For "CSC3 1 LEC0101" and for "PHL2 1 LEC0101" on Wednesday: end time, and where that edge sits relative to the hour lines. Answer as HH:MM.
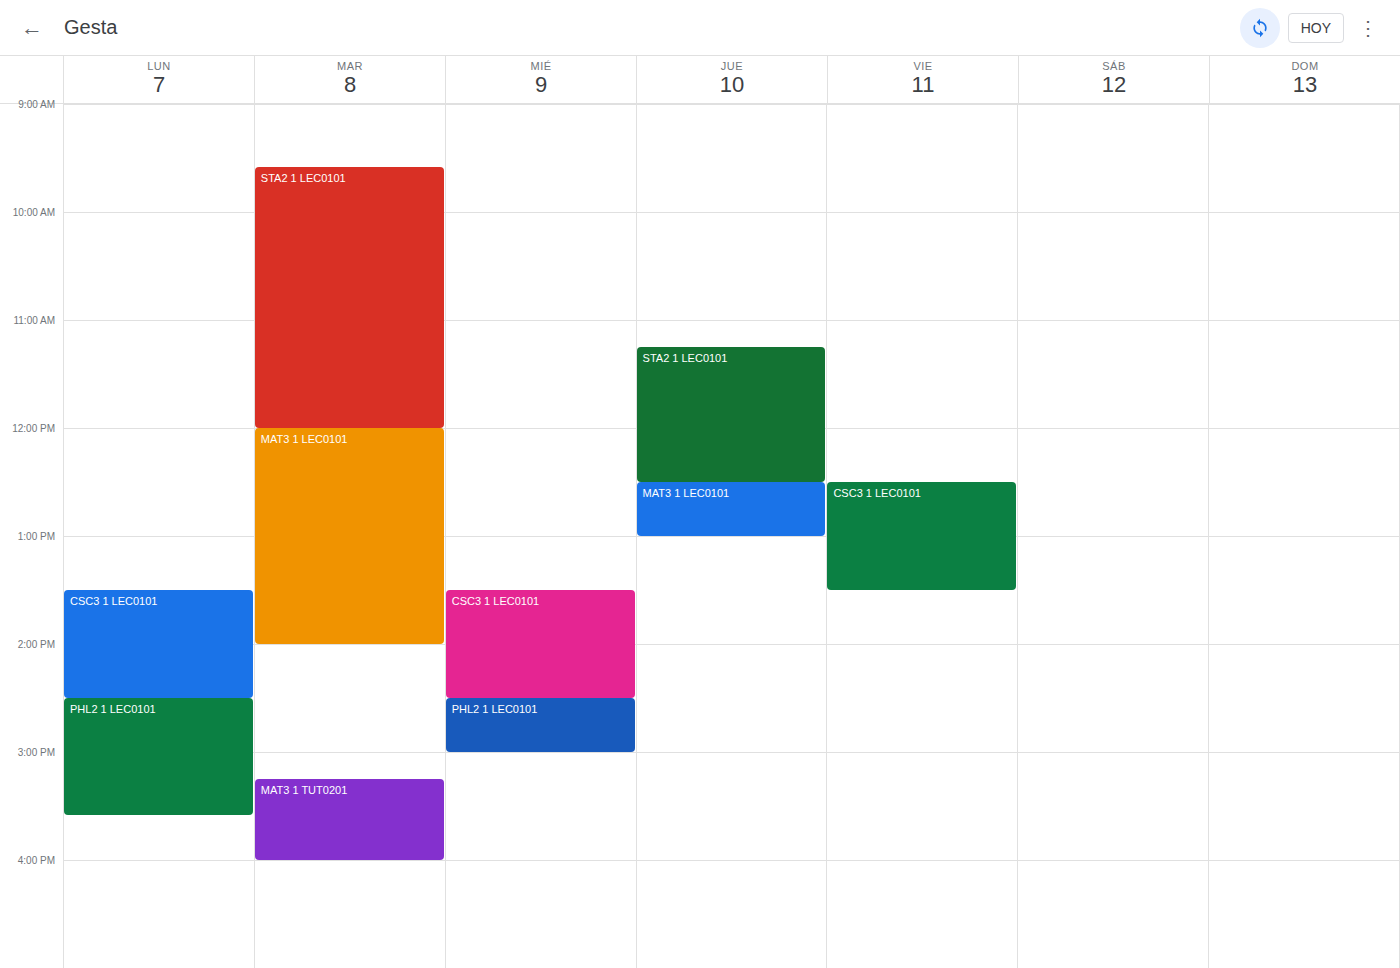
"CSC3 1 LEC0101": 14:30, halfway between the 14:00 and 15:00 lines. "PHL2 1 LEC0101": 15:00, exactly on the 15:00 line.